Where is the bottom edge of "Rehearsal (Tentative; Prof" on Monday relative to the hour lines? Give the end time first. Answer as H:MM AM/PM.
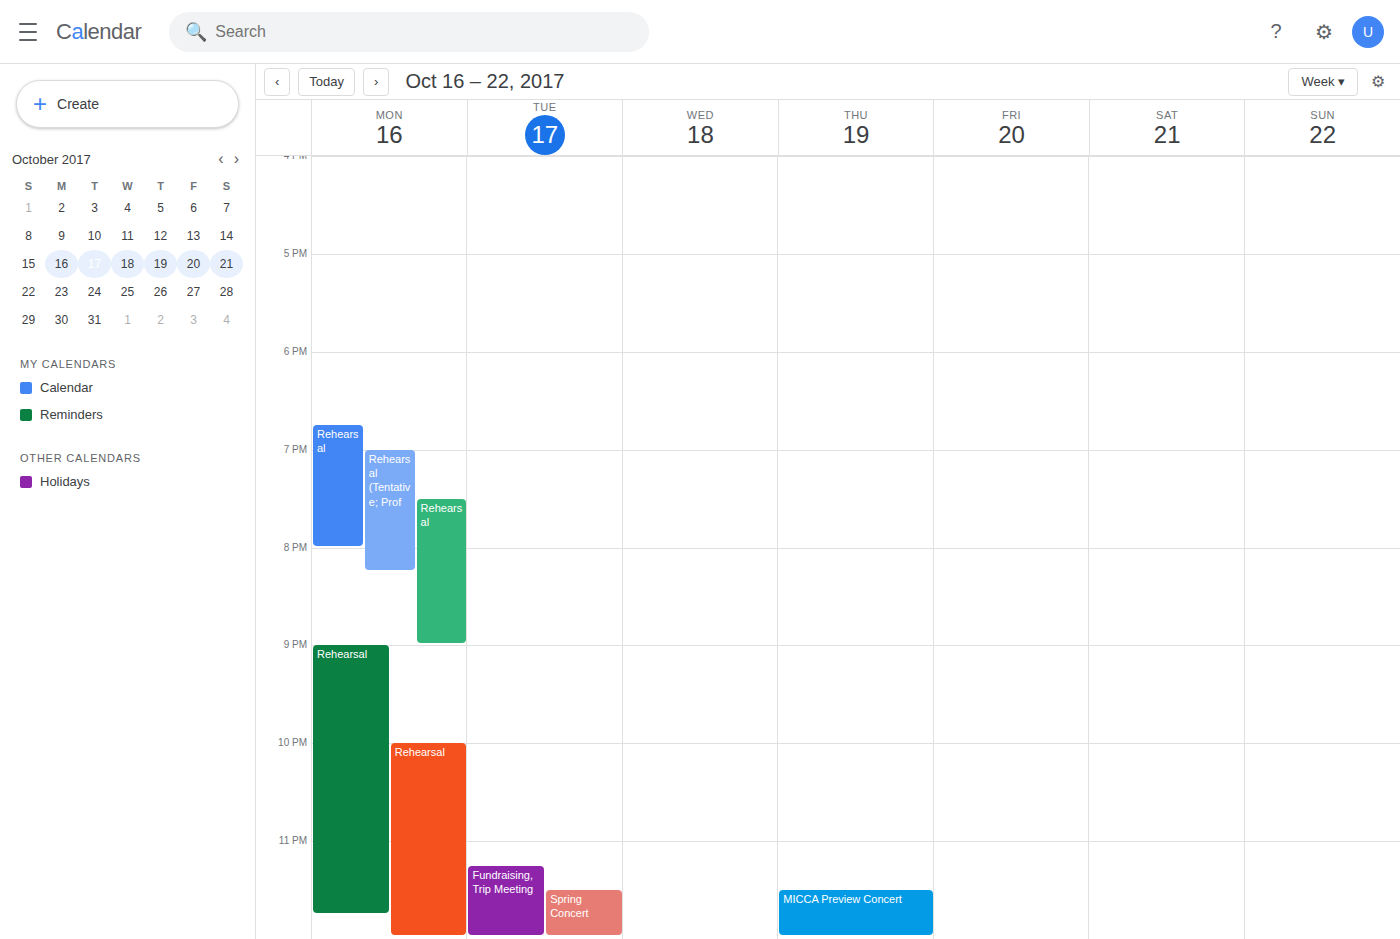
8:15 PM -- neither: a quarter of the way from the 8 PM line to the 9 PM line.